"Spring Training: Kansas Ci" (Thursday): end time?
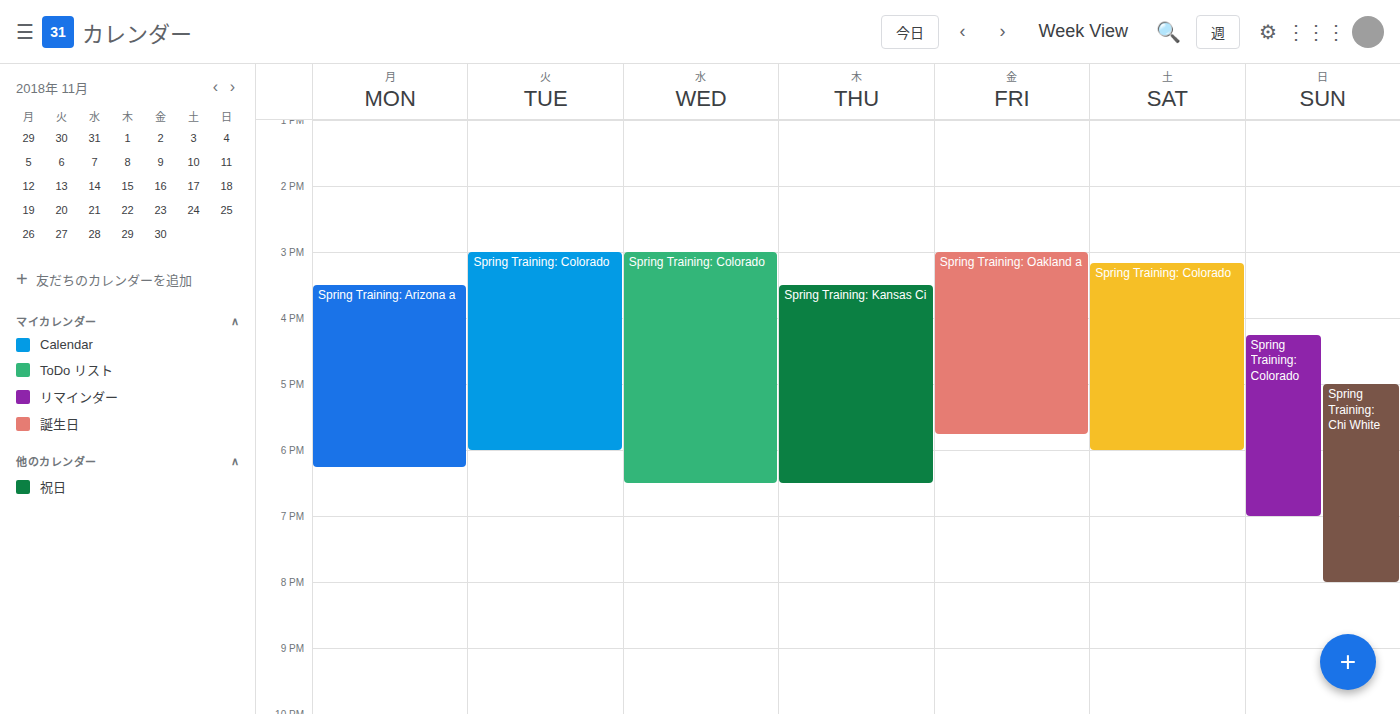
6:30 PM